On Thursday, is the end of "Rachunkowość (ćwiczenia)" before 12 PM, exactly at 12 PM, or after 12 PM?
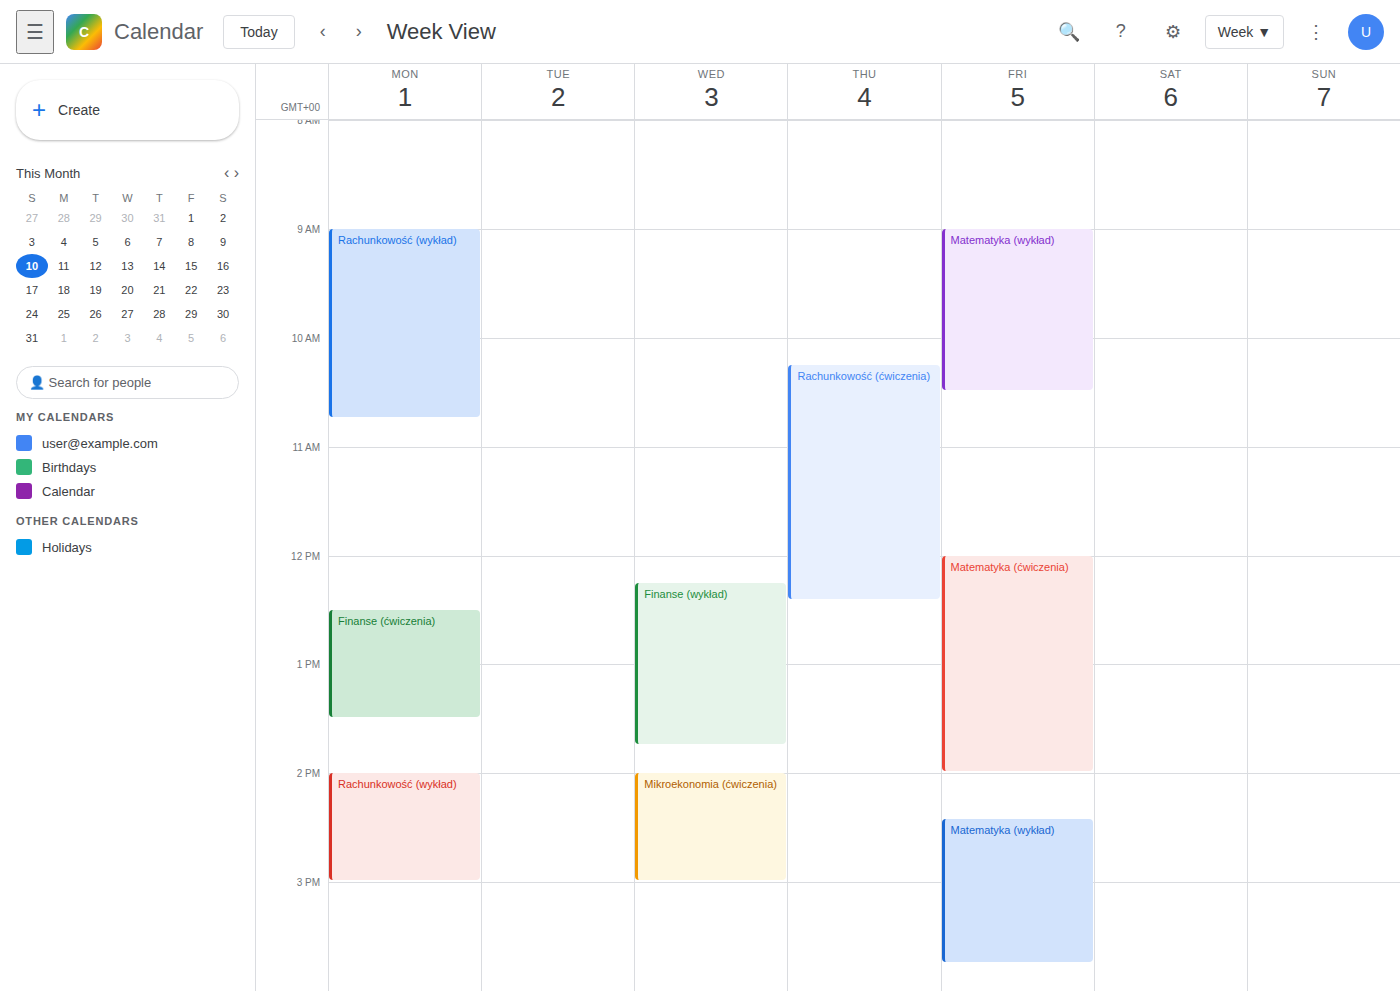
12:25 PM -- after 12 PM, 25 minutes below the 12 PM line.